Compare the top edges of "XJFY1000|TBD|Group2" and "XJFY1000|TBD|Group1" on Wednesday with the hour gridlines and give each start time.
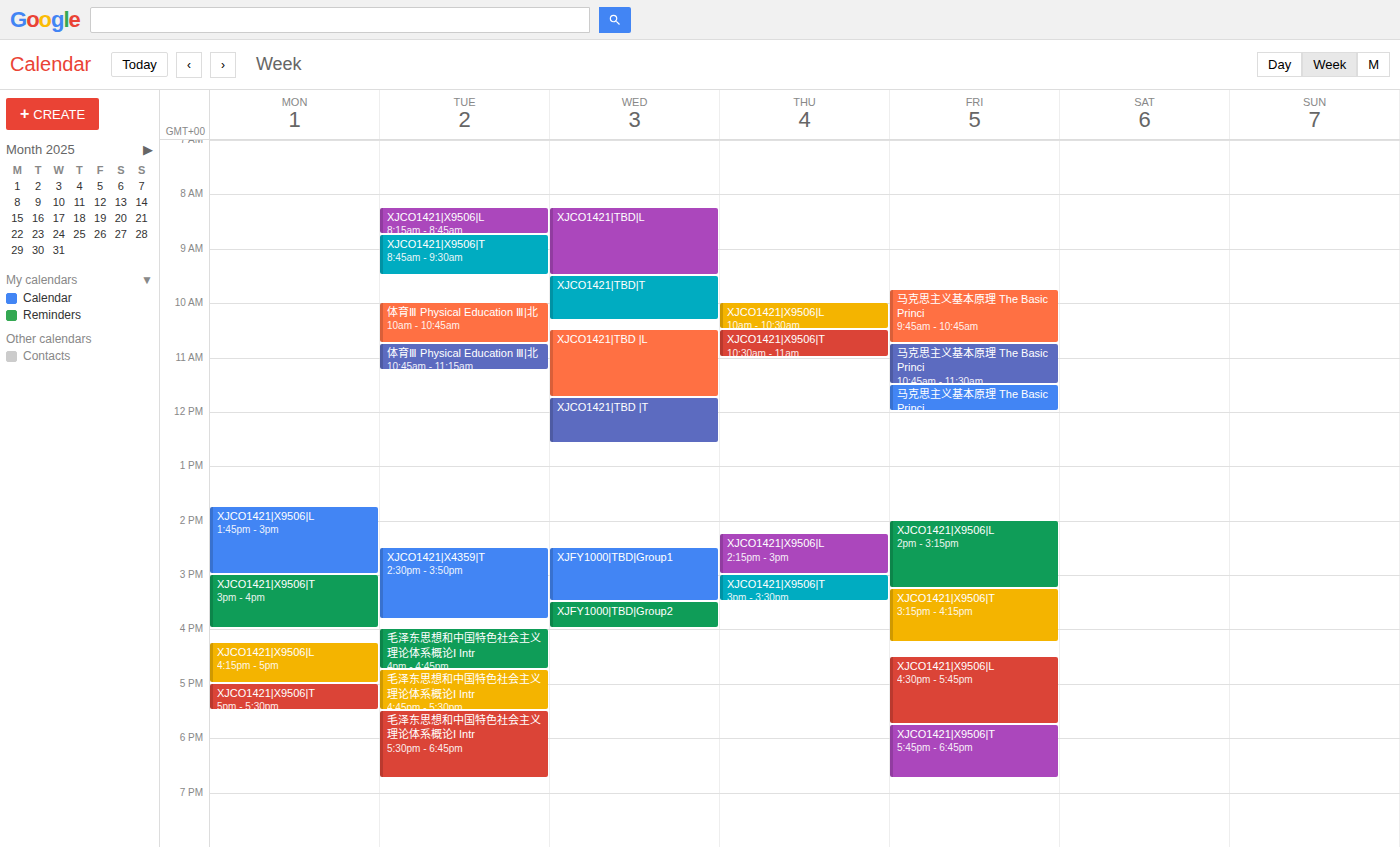
"XJFY1000|TBD|Group2": 3:30 PM, halfway between the 3 PM and 4 PM lines. "XJFY1000|TBD|Group1": 2:30 PM, halfway between the 2 PM and 3 PM lines.